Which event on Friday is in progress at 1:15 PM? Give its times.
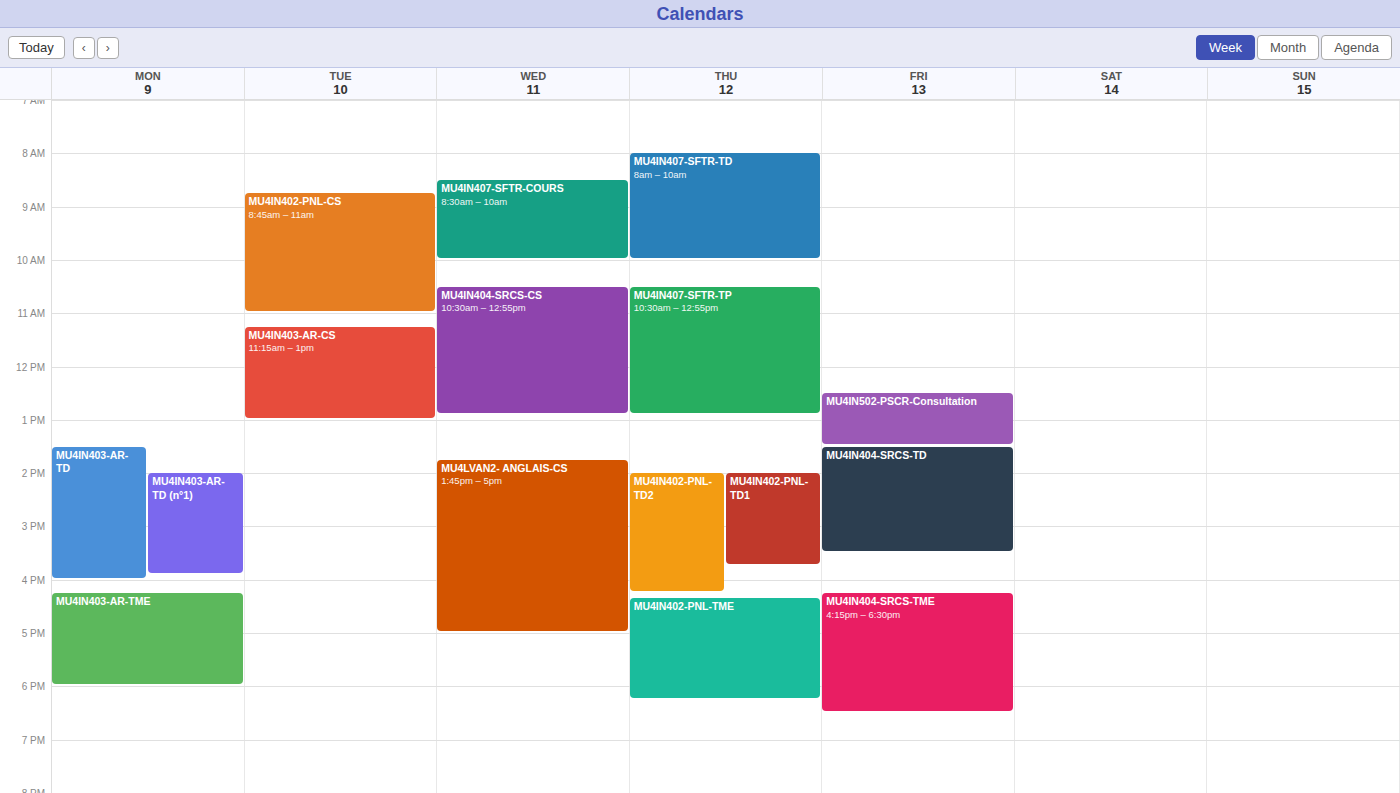
"MU4IN502-PSCR-Consultation", 12:30 PM to 1:30 PM